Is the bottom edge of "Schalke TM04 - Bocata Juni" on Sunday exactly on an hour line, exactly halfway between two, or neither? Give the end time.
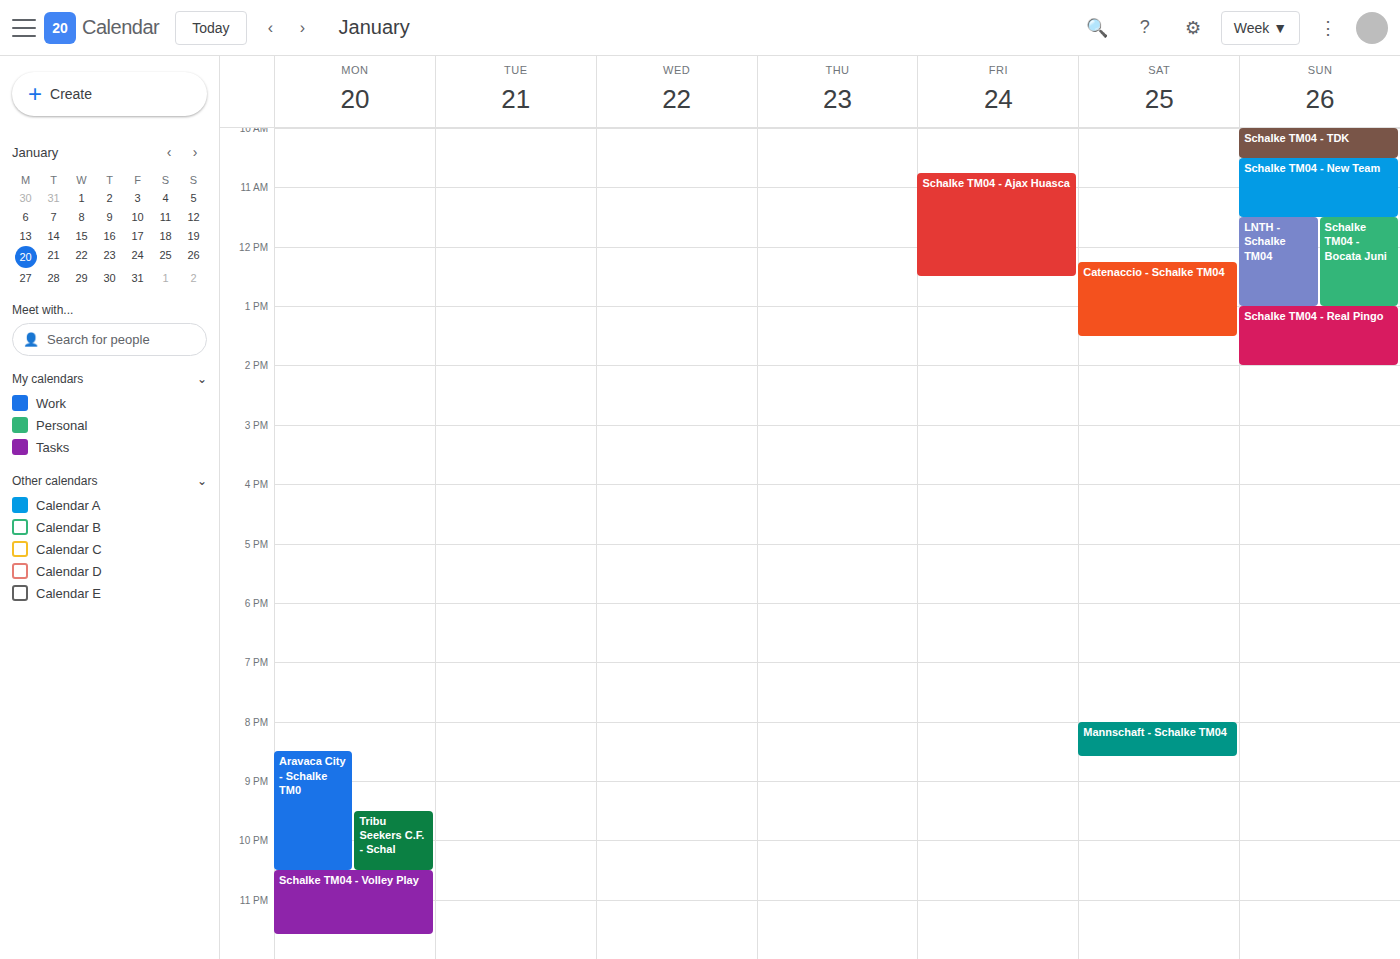
1:00 PM -- exactly on the 1 PM line.